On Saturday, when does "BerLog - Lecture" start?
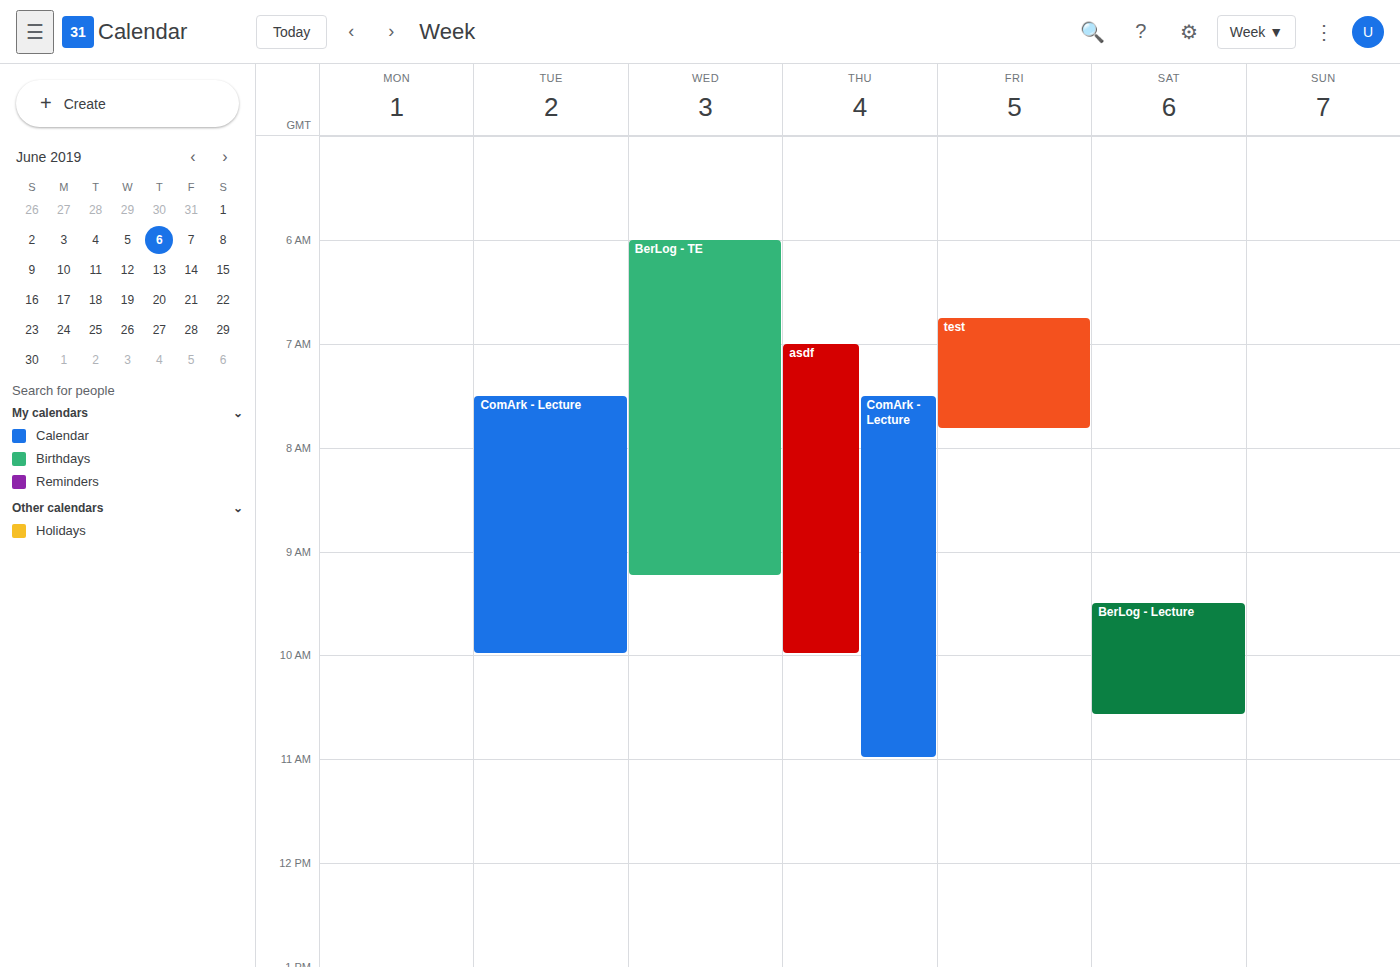
9:30 AM